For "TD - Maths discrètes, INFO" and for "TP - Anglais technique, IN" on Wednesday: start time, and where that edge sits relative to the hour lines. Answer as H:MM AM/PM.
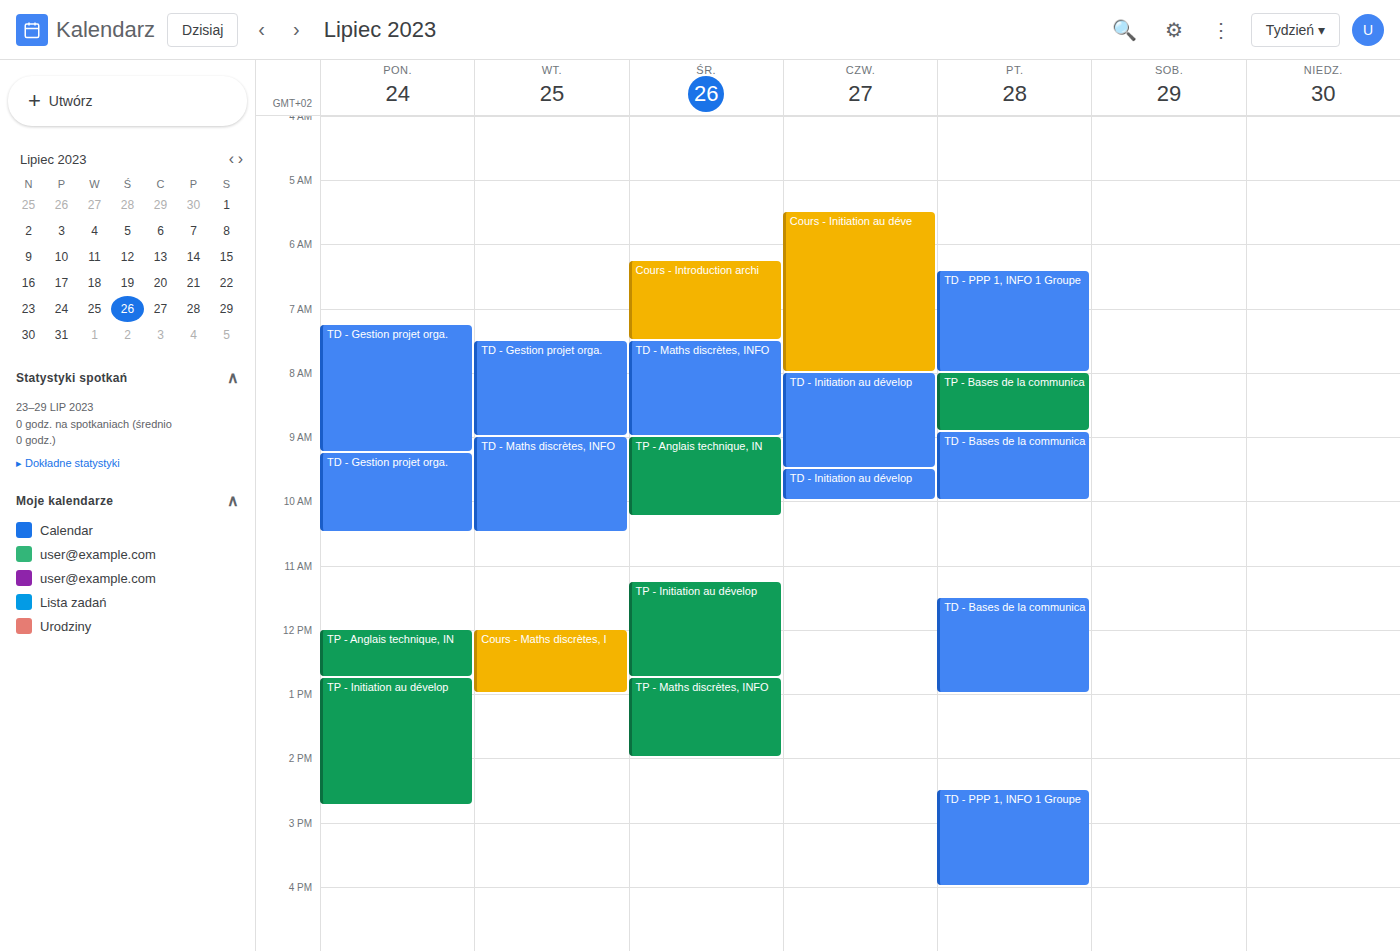
"TD - Maths discrètes, INFO": 7:30 AM, halfway between the 7 AM and 8 AM lines. "TP - Anglais technique, IN": 9:00 AM, exactly on the 9 AM line.